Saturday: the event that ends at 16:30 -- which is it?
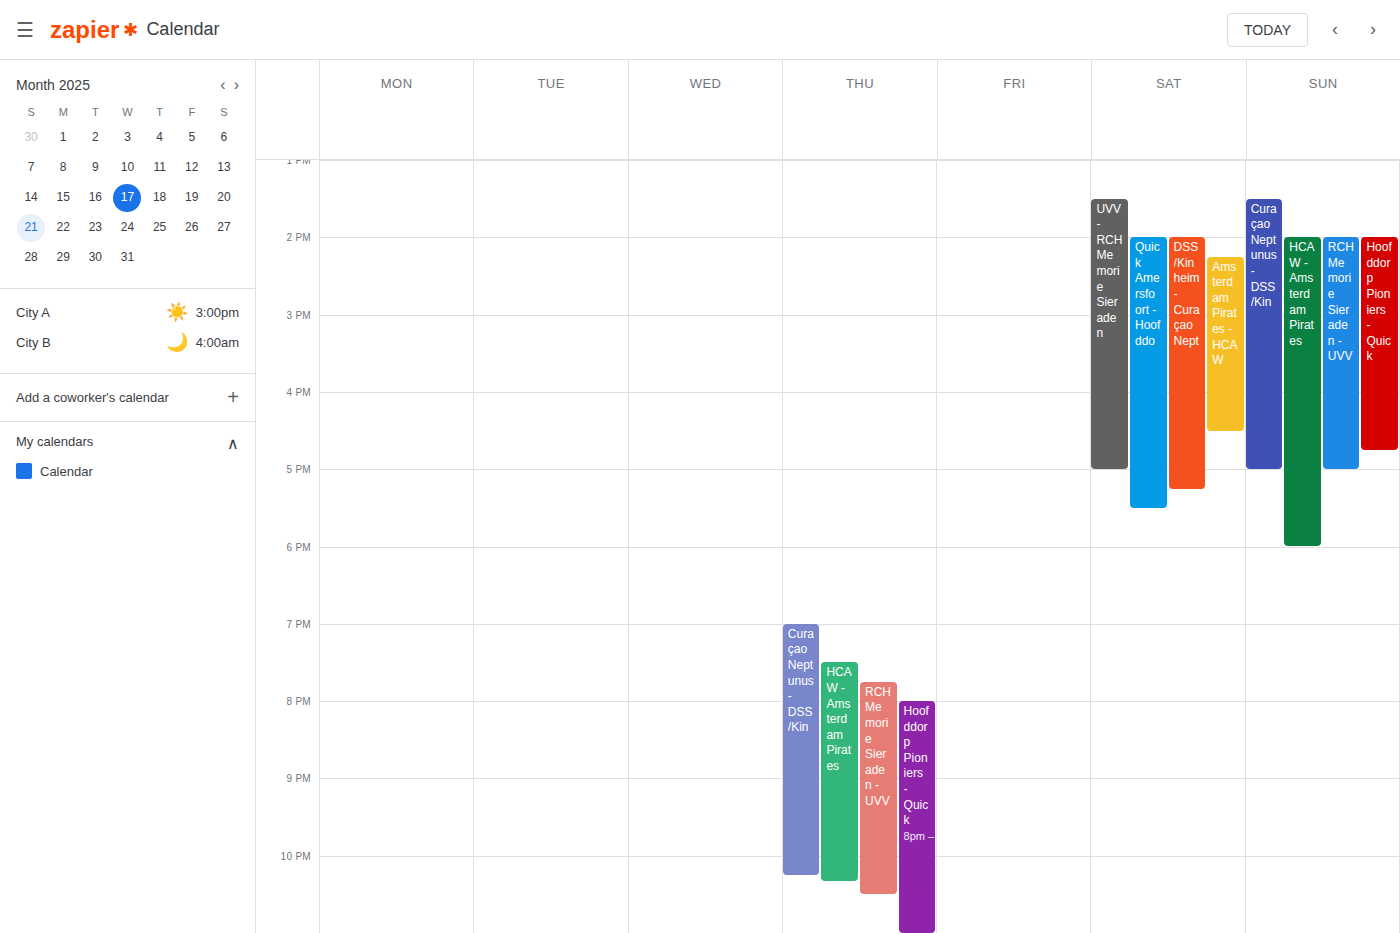
"Amsterdam Pirates - HCAW"